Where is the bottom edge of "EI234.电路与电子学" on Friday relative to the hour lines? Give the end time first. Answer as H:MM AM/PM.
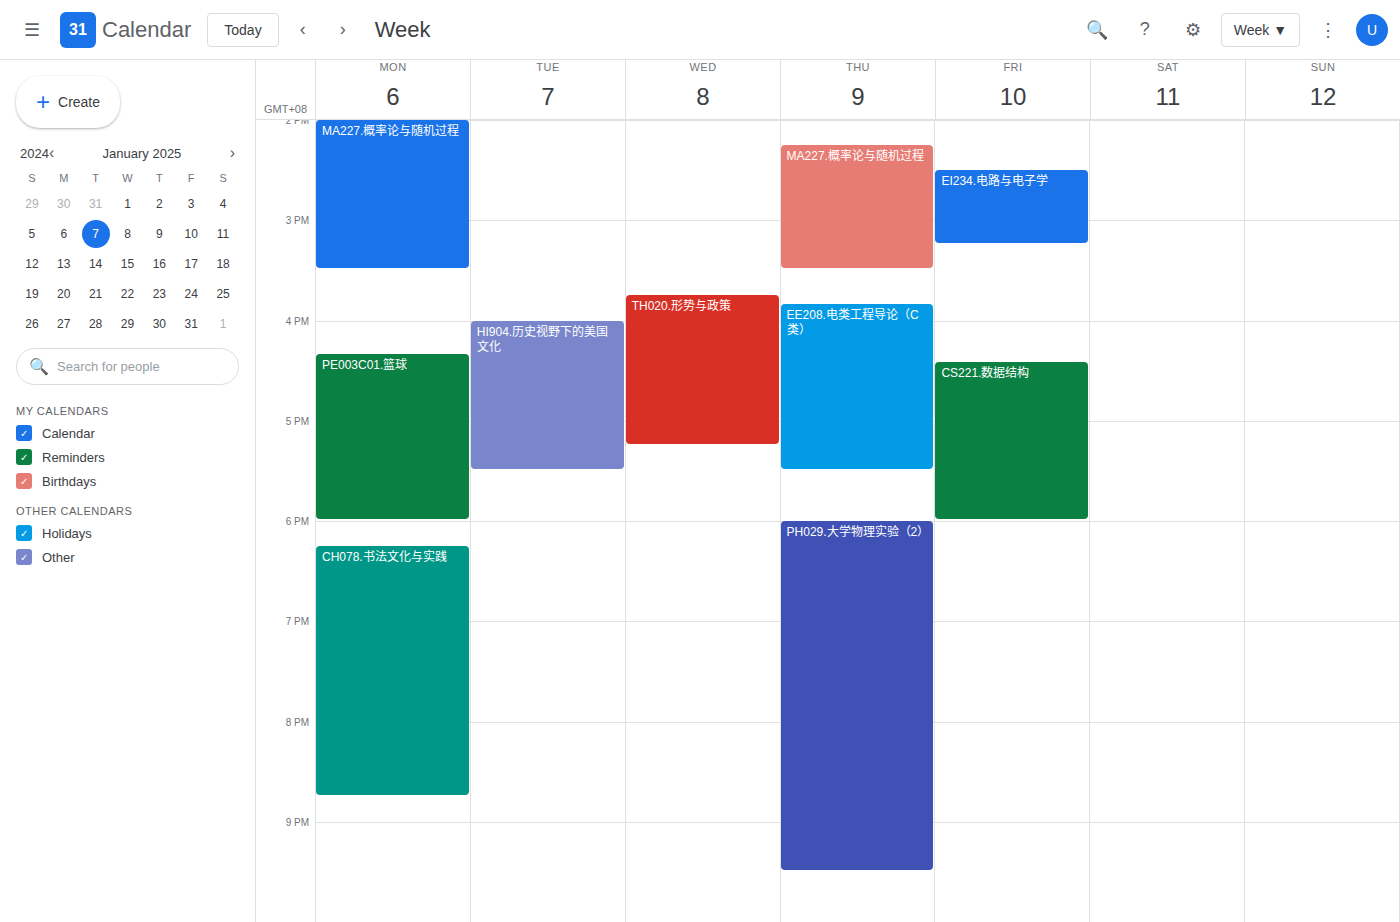
3:15 PM -- neither: a quarter of the way from the 3 PM line to the 4 PM line.